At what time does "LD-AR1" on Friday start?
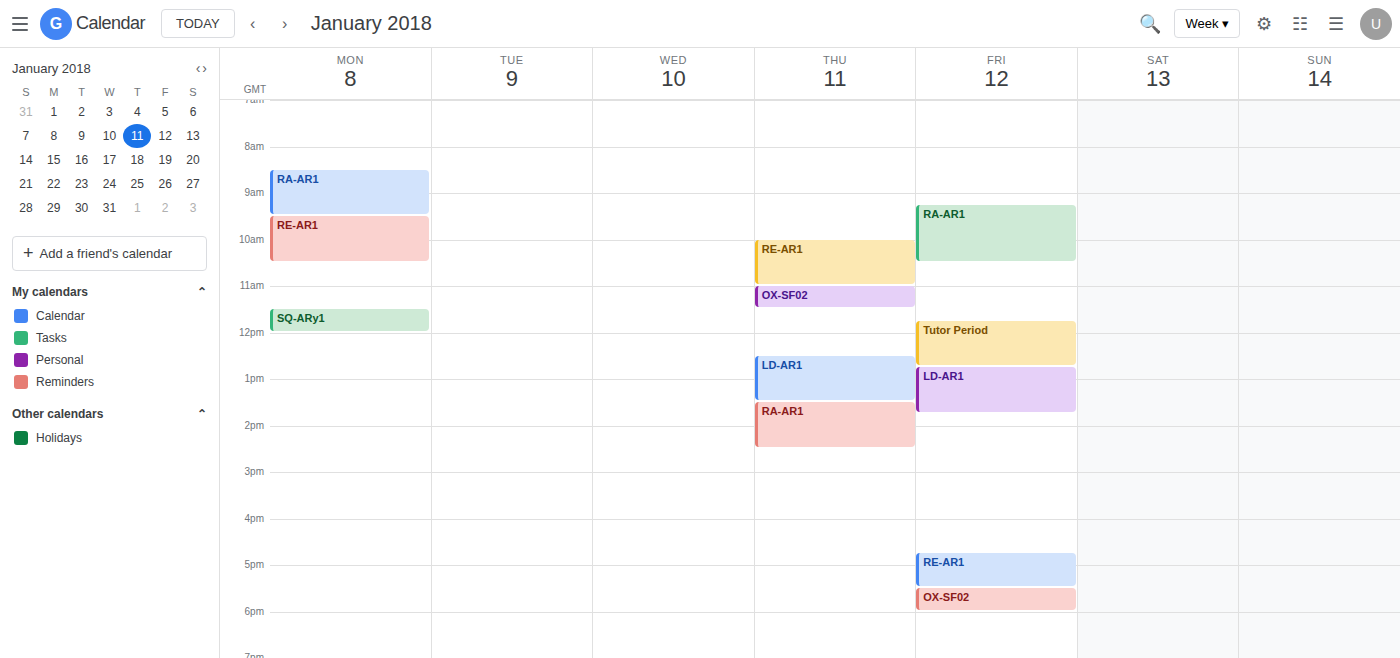
12:45 PM